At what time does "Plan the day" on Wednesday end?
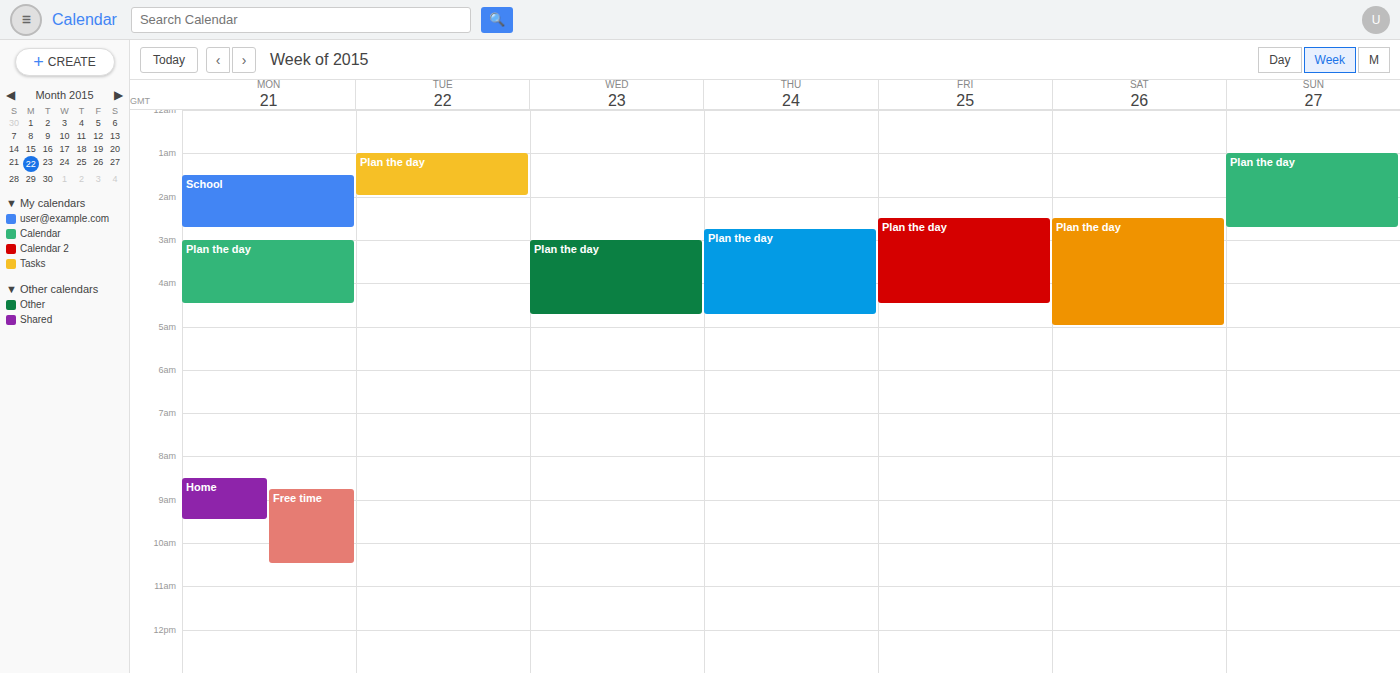
4:45 AM